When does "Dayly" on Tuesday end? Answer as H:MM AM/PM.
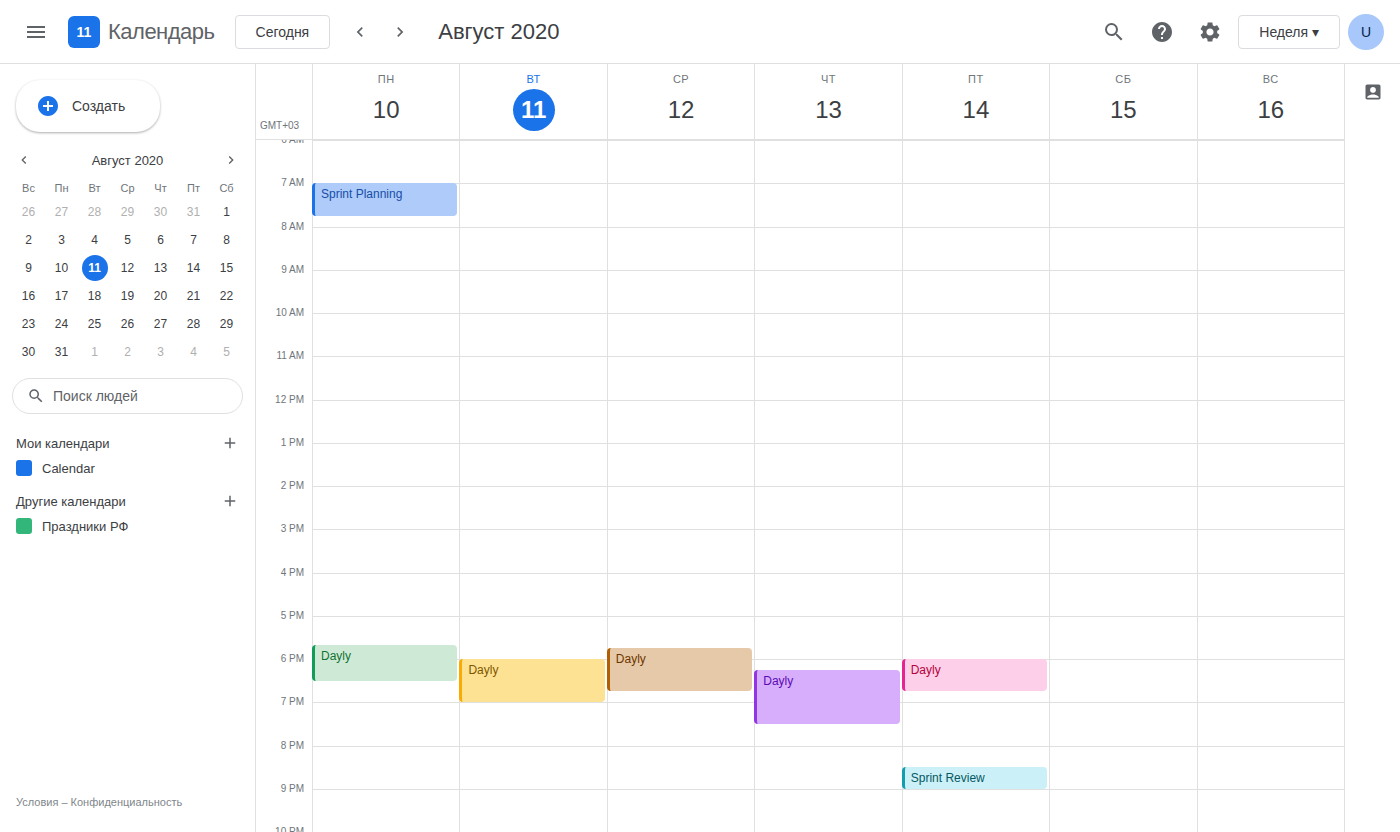
7:00 PM